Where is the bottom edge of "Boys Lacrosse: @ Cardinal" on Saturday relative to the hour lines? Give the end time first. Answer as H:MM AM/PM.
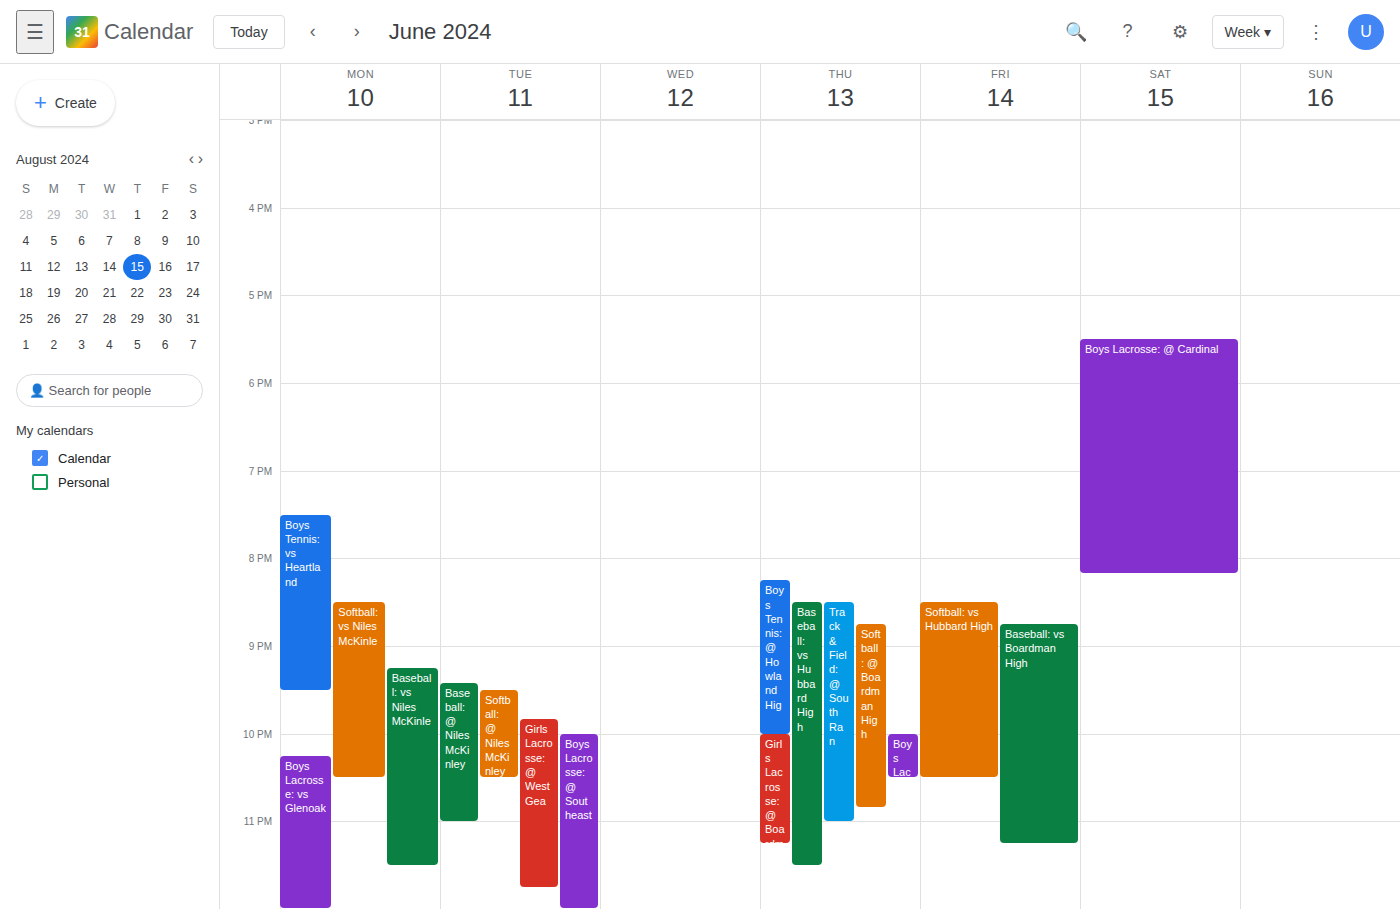
8:10 PM -- neither: 10 minutes below the 8 PM line and 50 minutes above the 9 PM line.